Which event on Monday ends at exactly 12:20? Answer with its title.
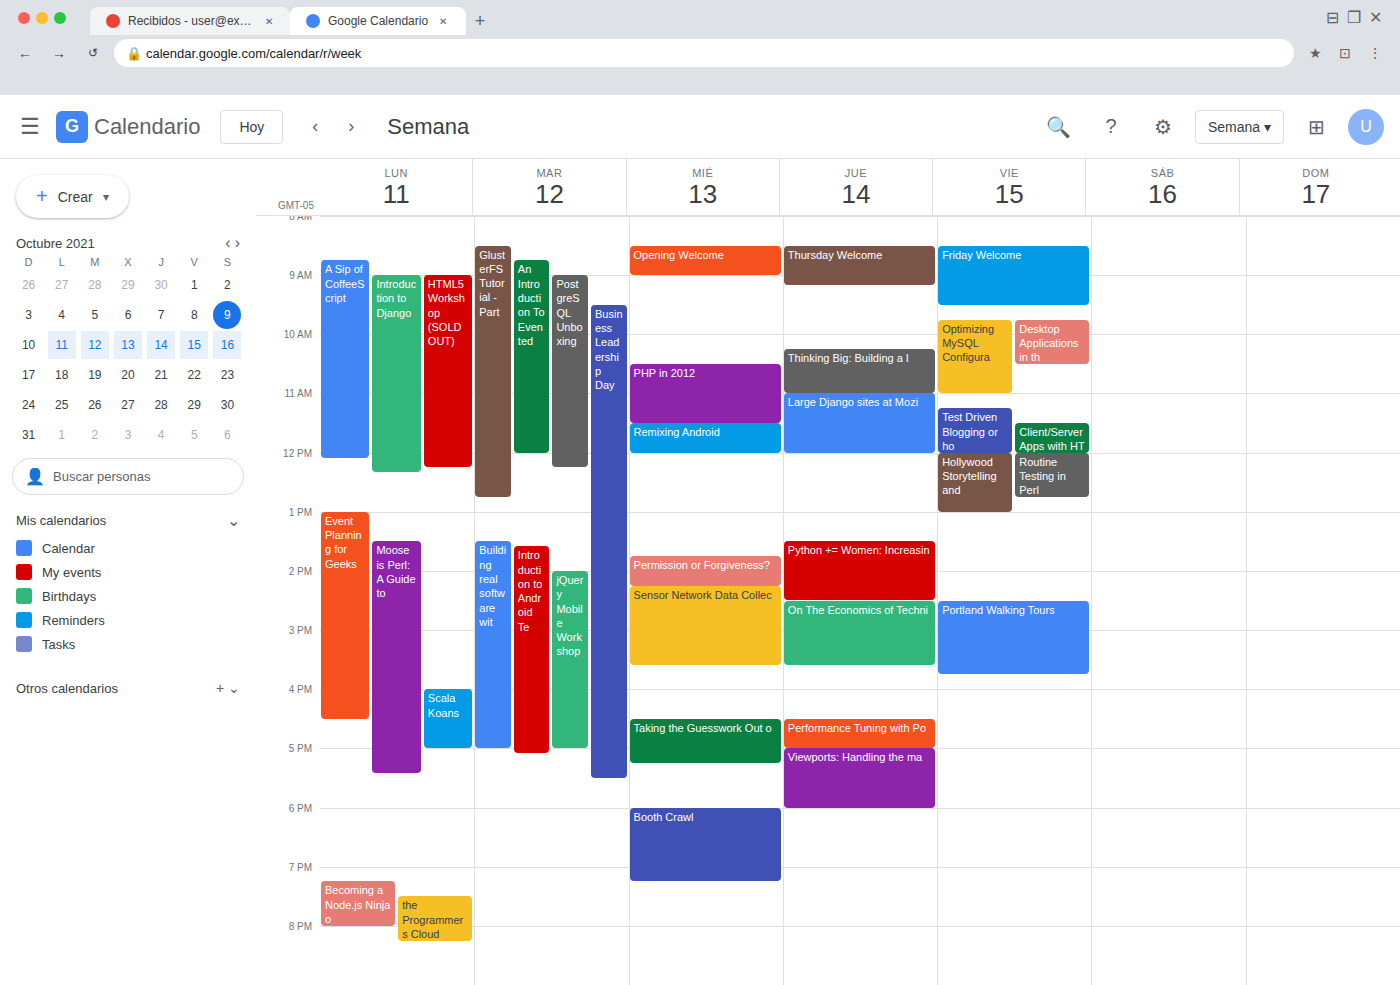
"Introduction to Django"